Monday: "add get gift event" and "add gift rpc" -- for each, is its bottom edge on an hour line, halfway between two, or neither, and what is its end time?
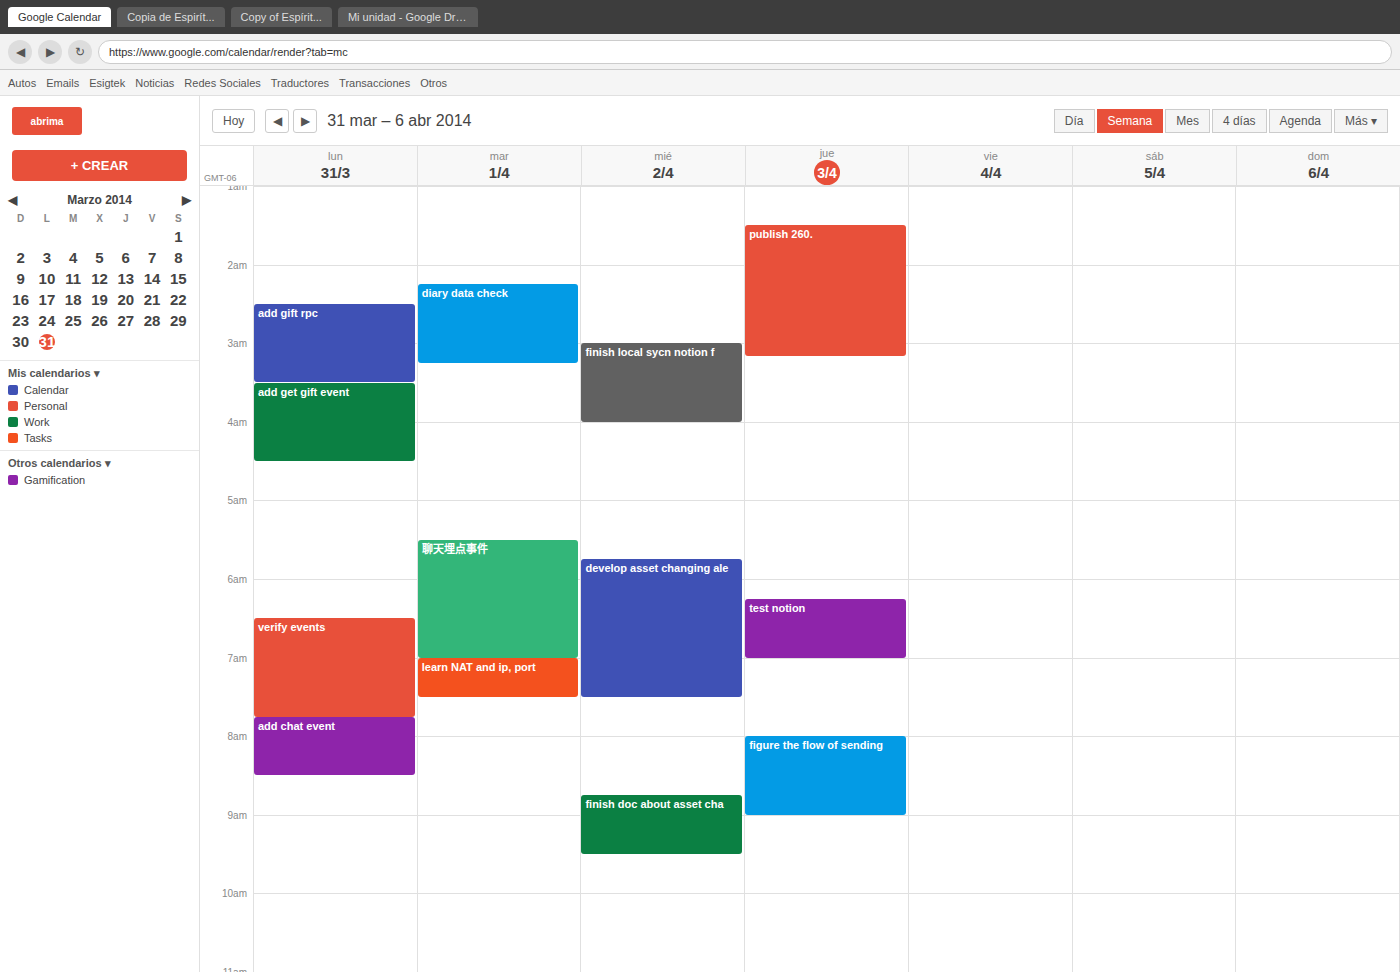
"add get gift event": 4:30 AM, halfway between the 4 AM and 5 AM lines. "add gift rpc": 3:30 AM, halfway between the 3 AM and 4 AM lines.